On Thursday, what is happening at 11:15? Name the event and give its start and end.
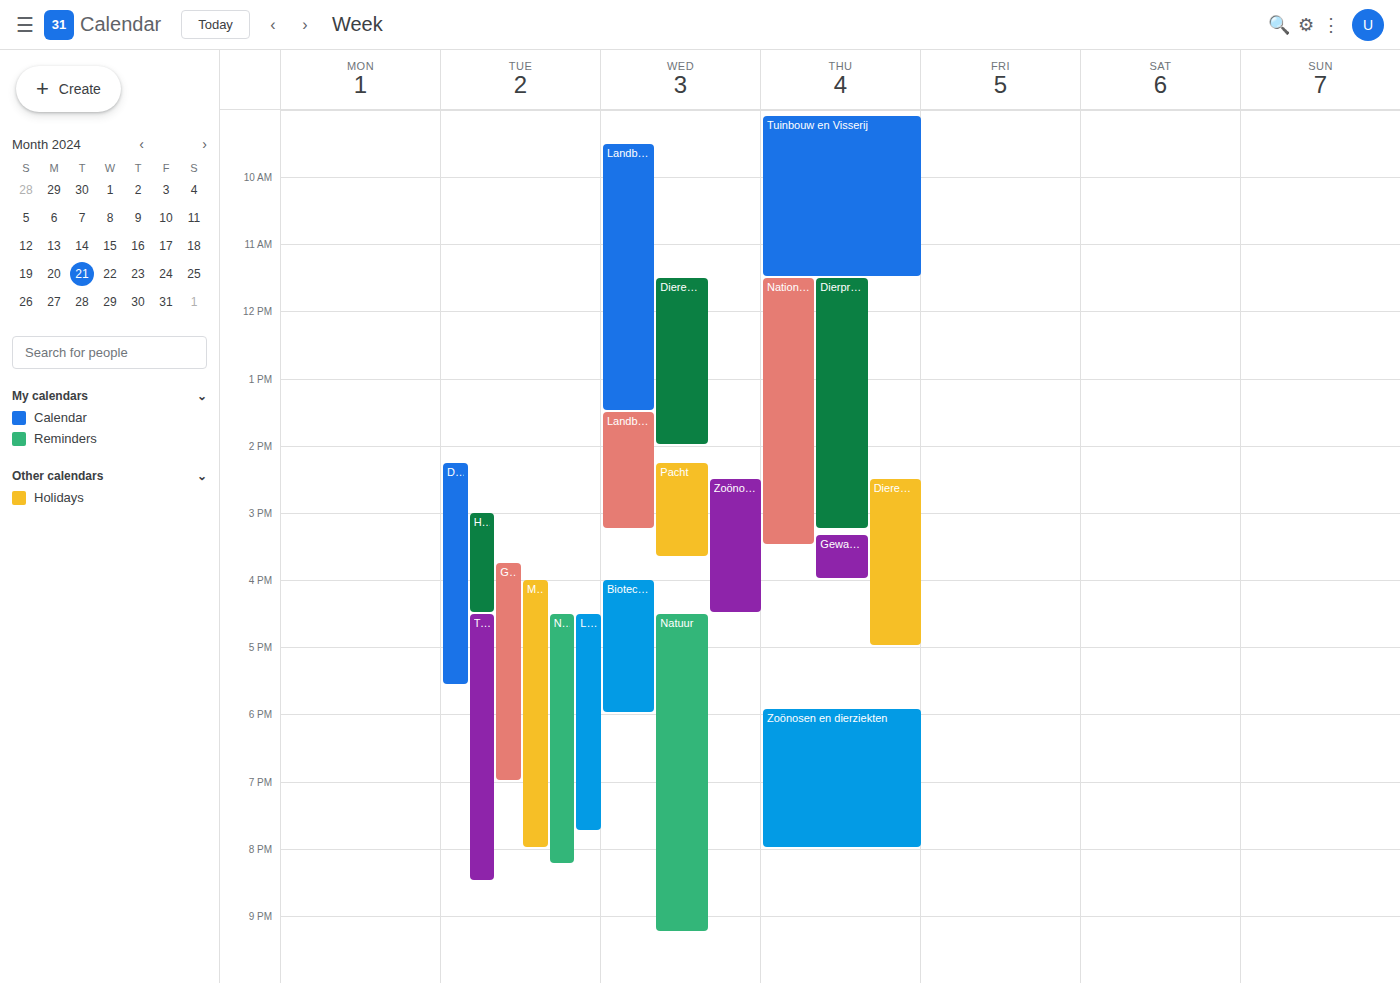
"Tuinbouw en Visserij", 09:05 to 11:30